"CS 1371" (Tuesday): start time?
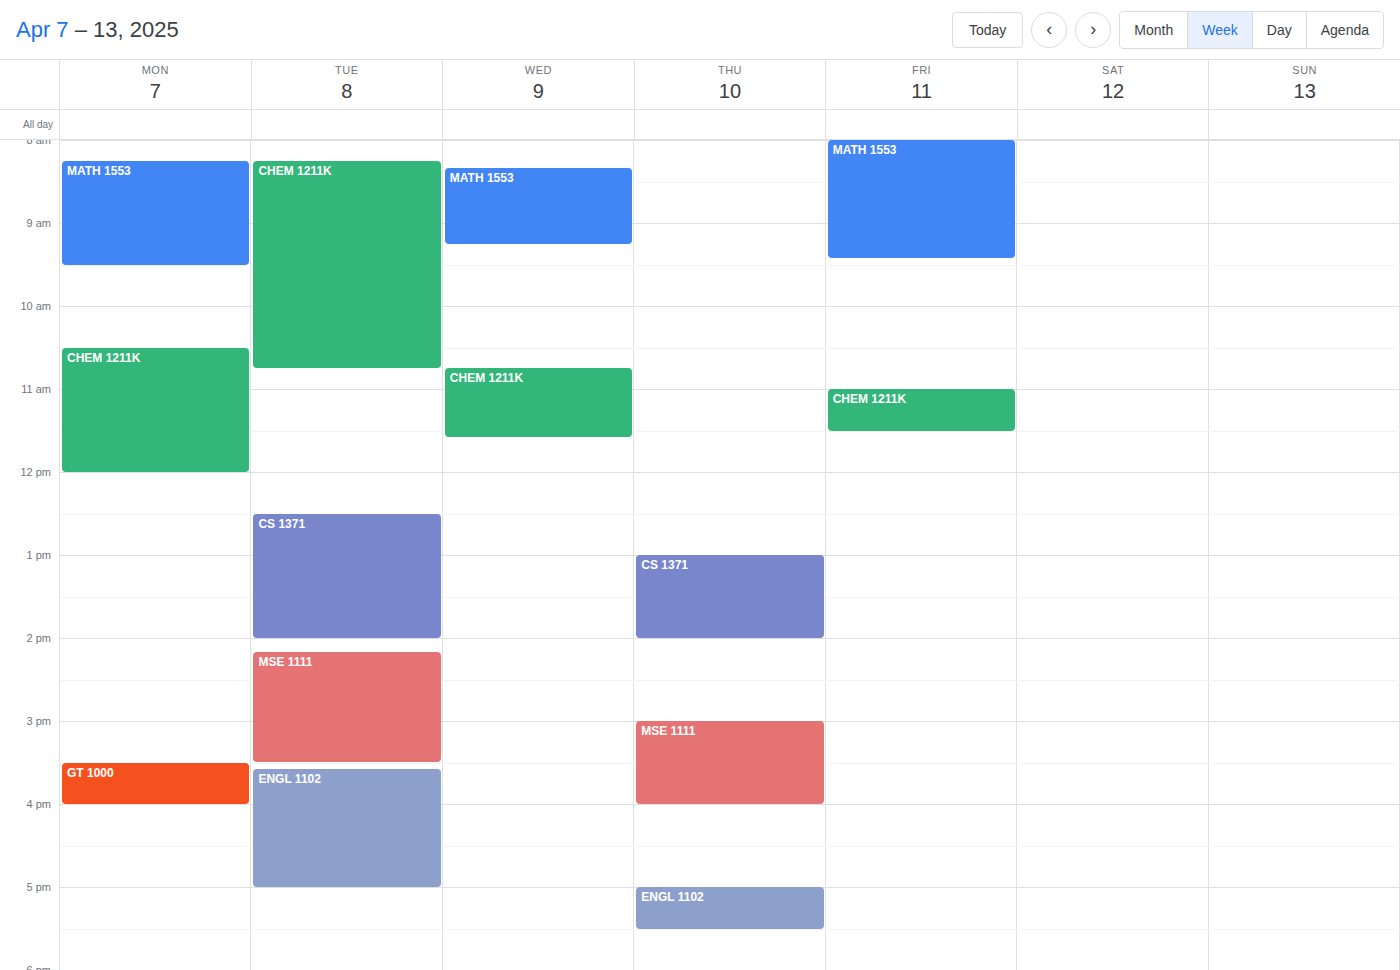
12:30 PM